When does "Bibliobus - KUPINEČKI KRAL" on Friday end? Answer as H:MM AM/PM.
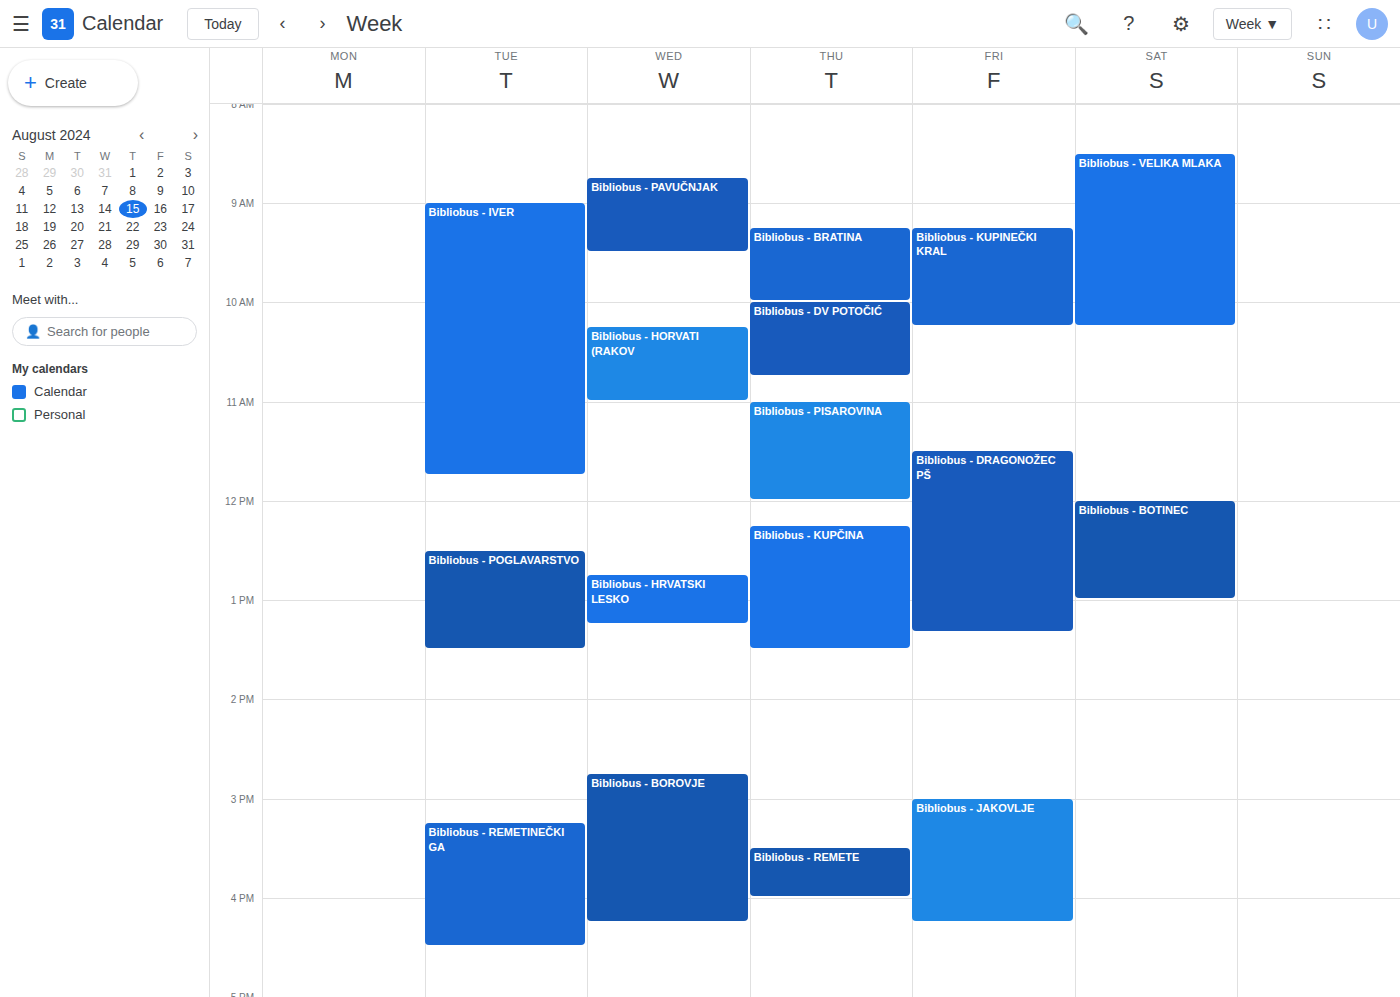
10:15 AM